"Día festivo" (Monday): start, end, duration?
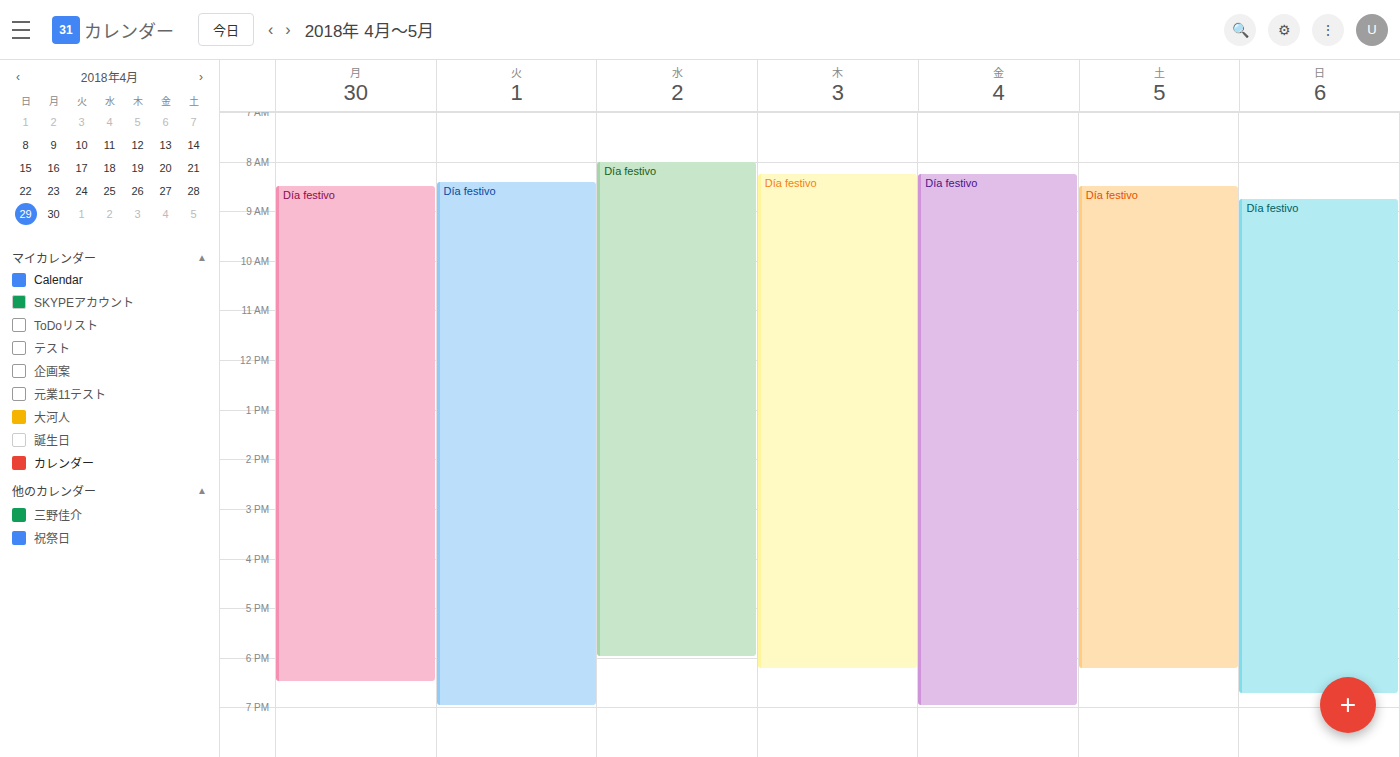
8:30 AM to 6:30 PM, 10 hours